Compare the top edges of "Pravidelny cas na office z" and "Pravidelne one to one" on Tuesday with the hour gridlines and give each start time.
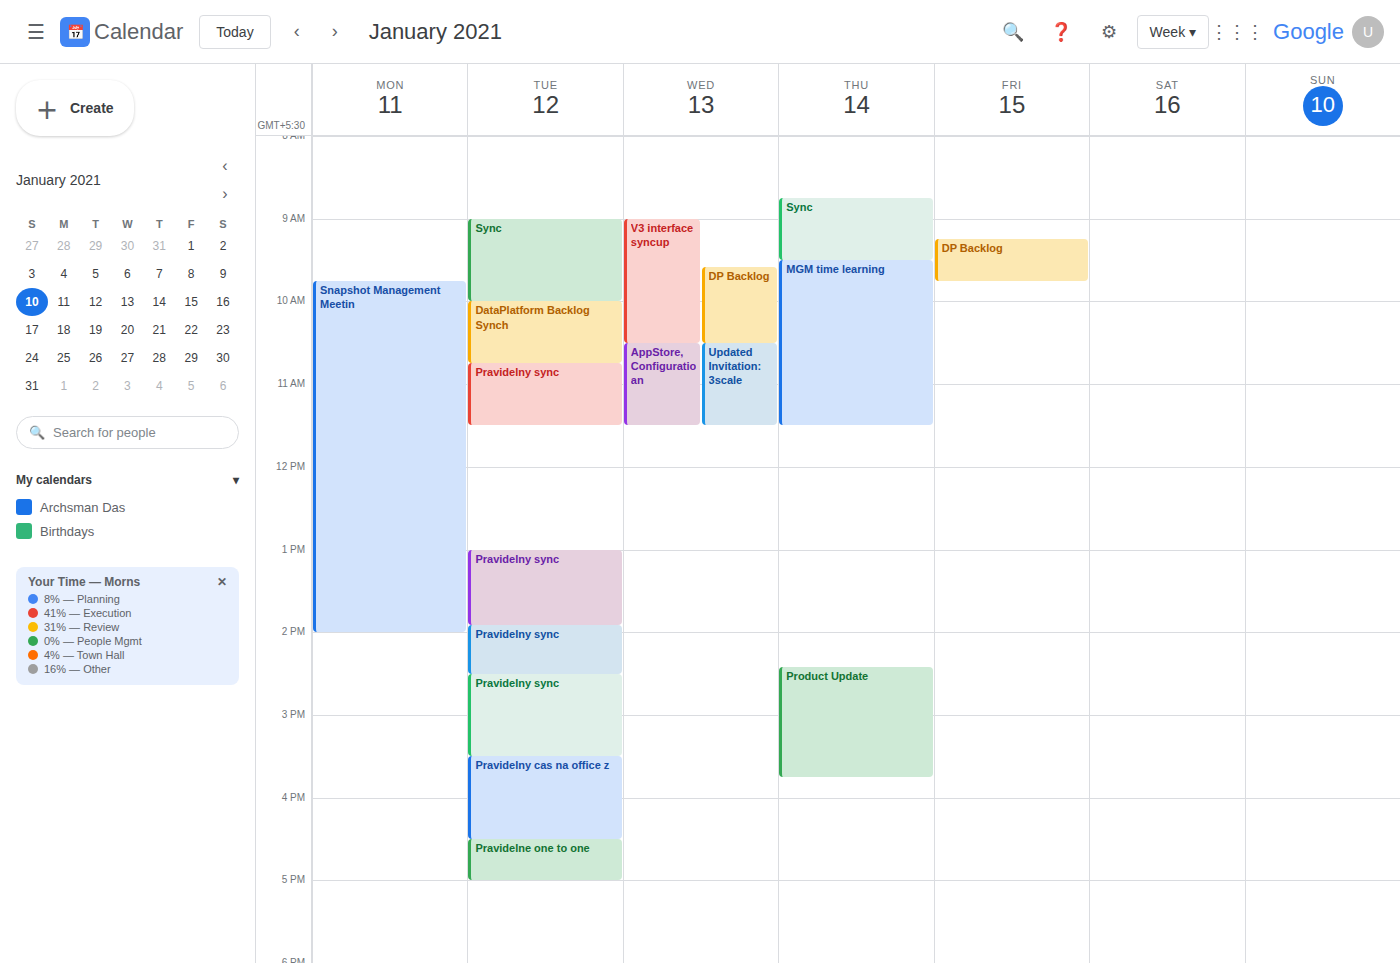
"Pravidelny cas na office z": 3:30 PM, halfway between the 3 PM and 4 PM lines. "Pravidelne one to one": 4:30 PM, halfway between the 4 PM and 5 PM lines.